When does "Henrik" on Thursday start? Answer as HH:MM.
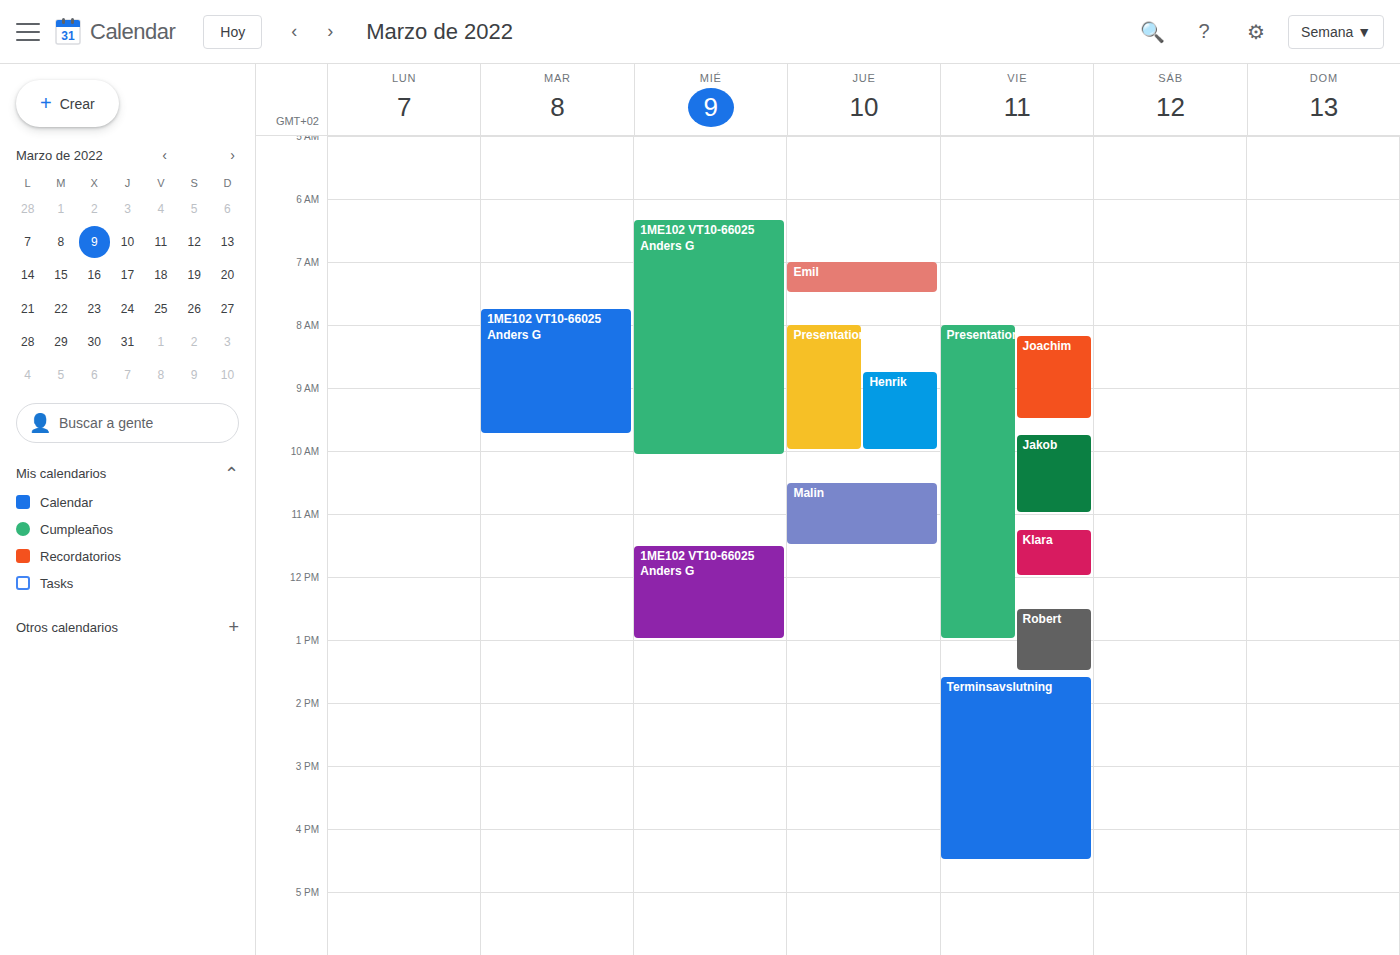
08:45